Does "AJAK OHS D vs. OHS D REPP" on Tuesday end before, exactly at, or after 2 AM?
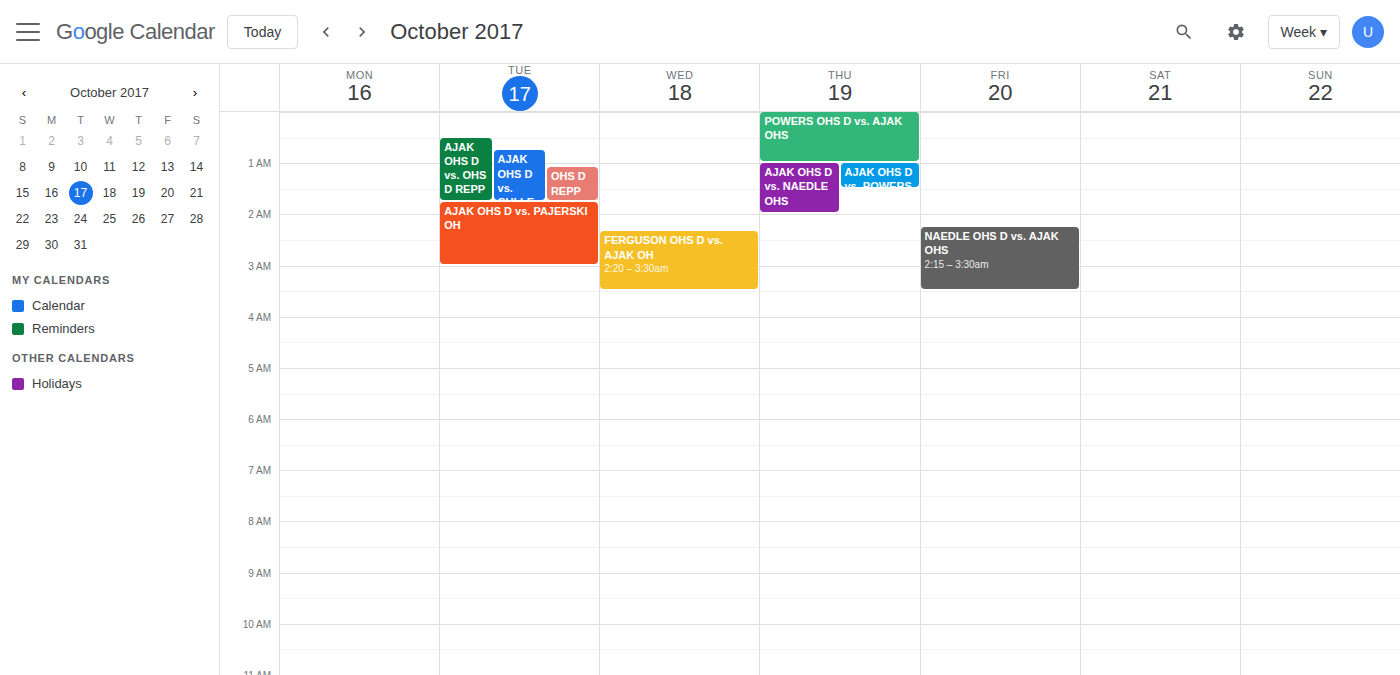
1:45 AM -- before 2 AM, 15 minutes above the 2 AM line.